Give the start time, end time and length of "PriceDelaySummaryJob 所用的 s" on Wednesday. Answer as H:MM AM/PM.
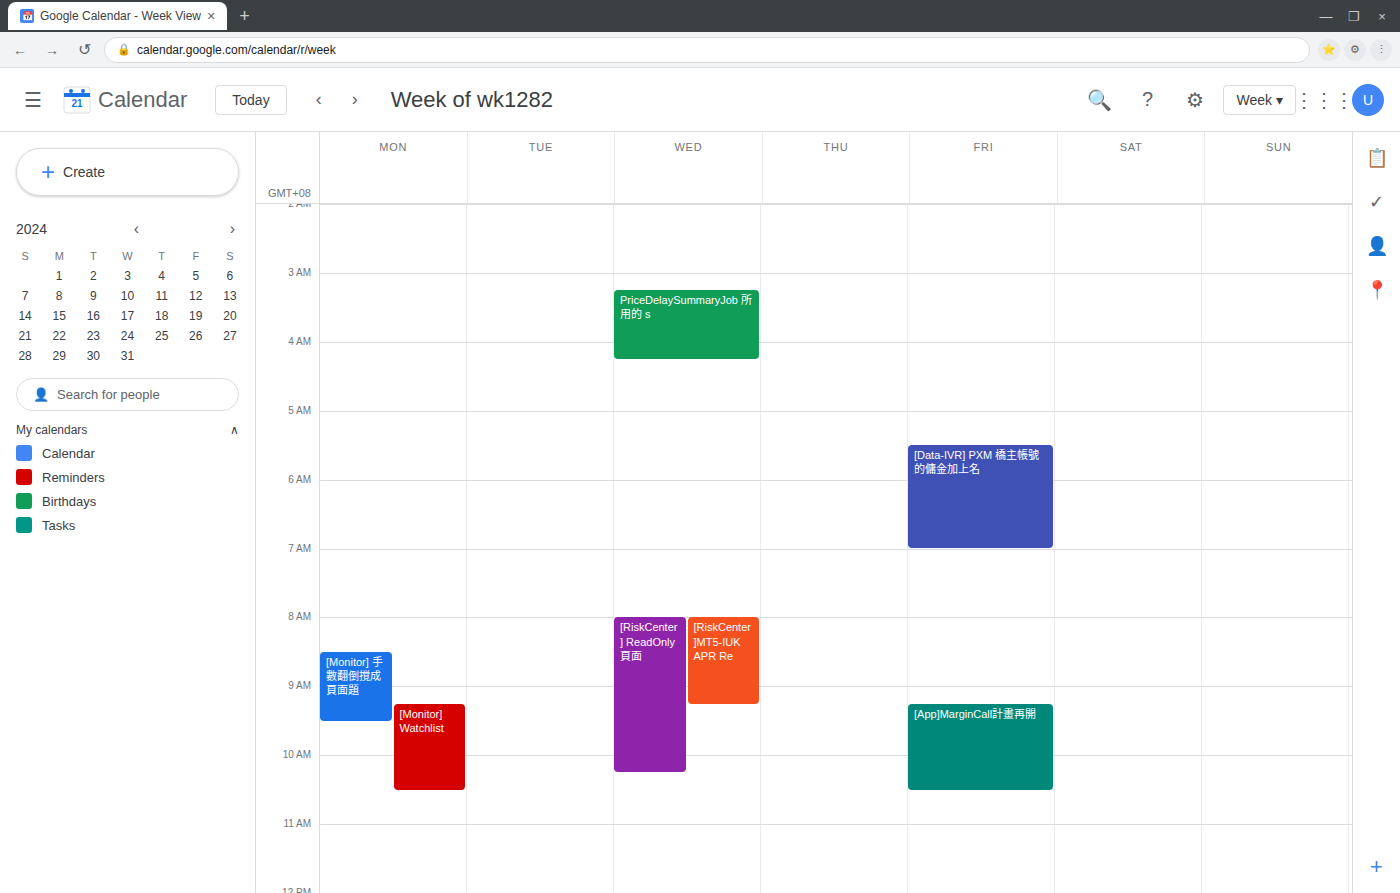
3:15 AM to 4:15 AM, 1 hour